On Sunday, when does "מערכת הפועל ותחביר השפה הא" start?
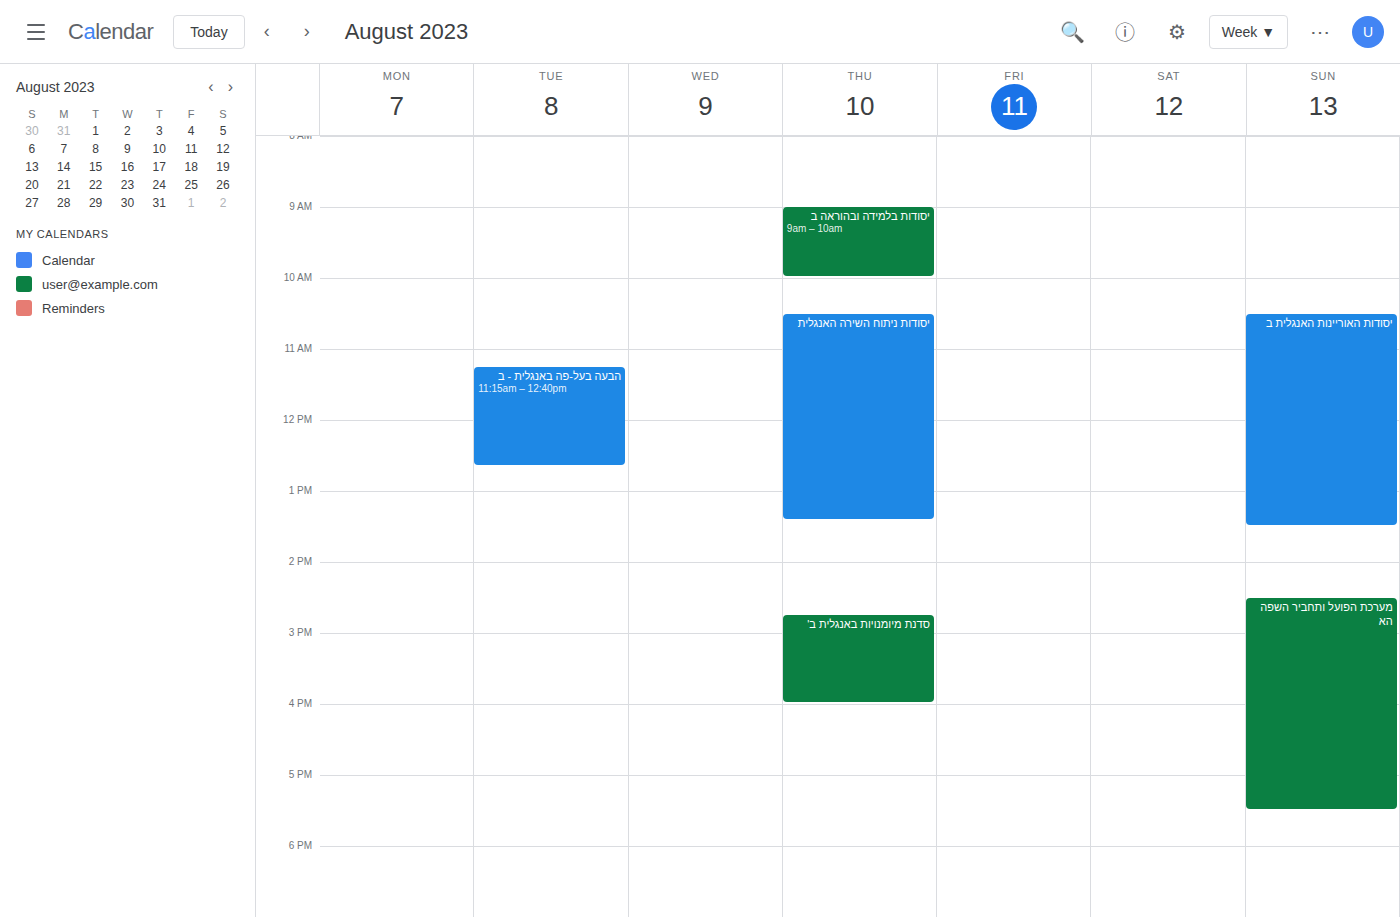
2:30 PM